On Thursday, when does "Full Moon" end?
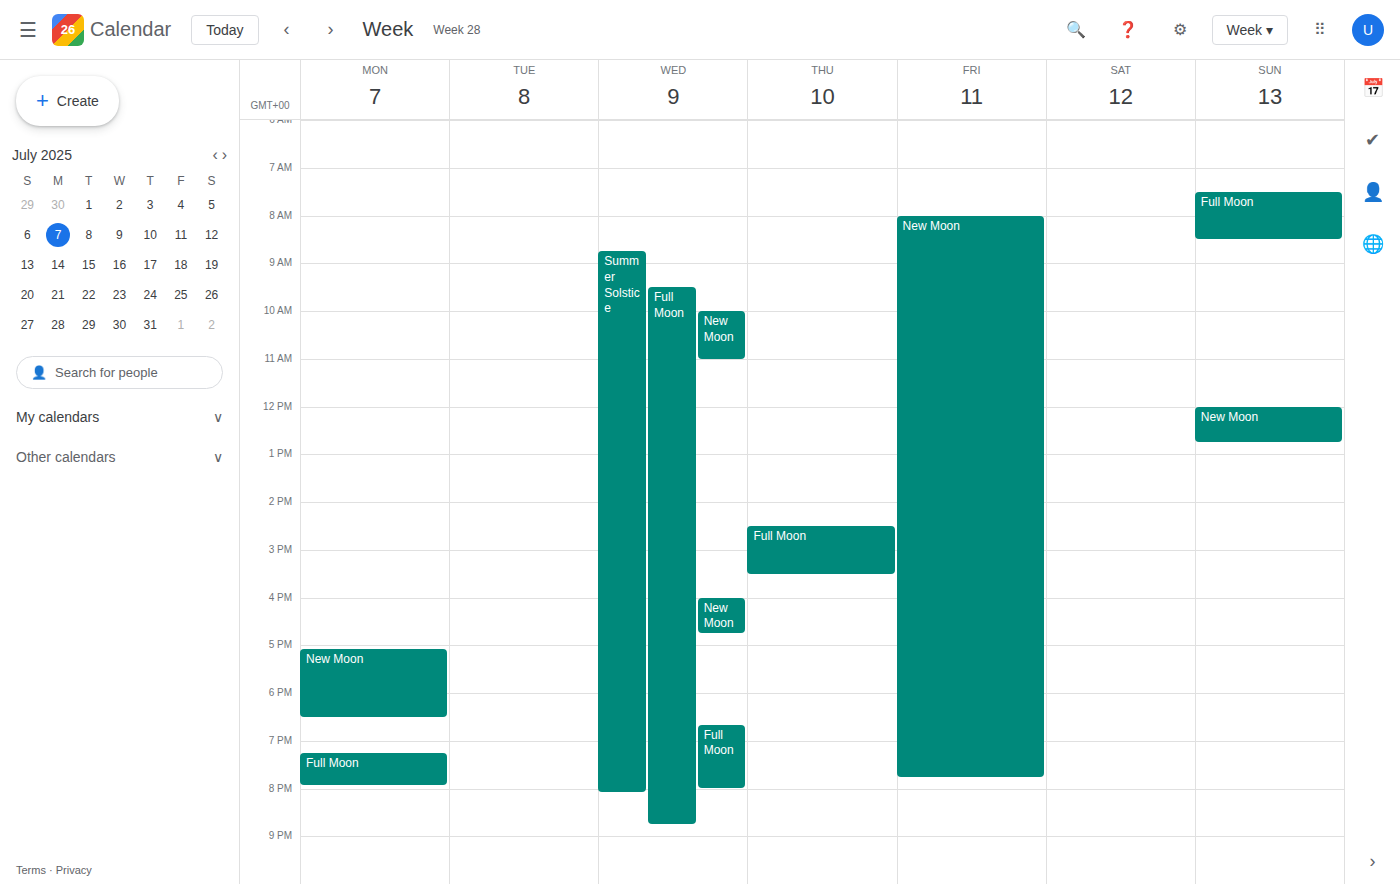
3:30 PM